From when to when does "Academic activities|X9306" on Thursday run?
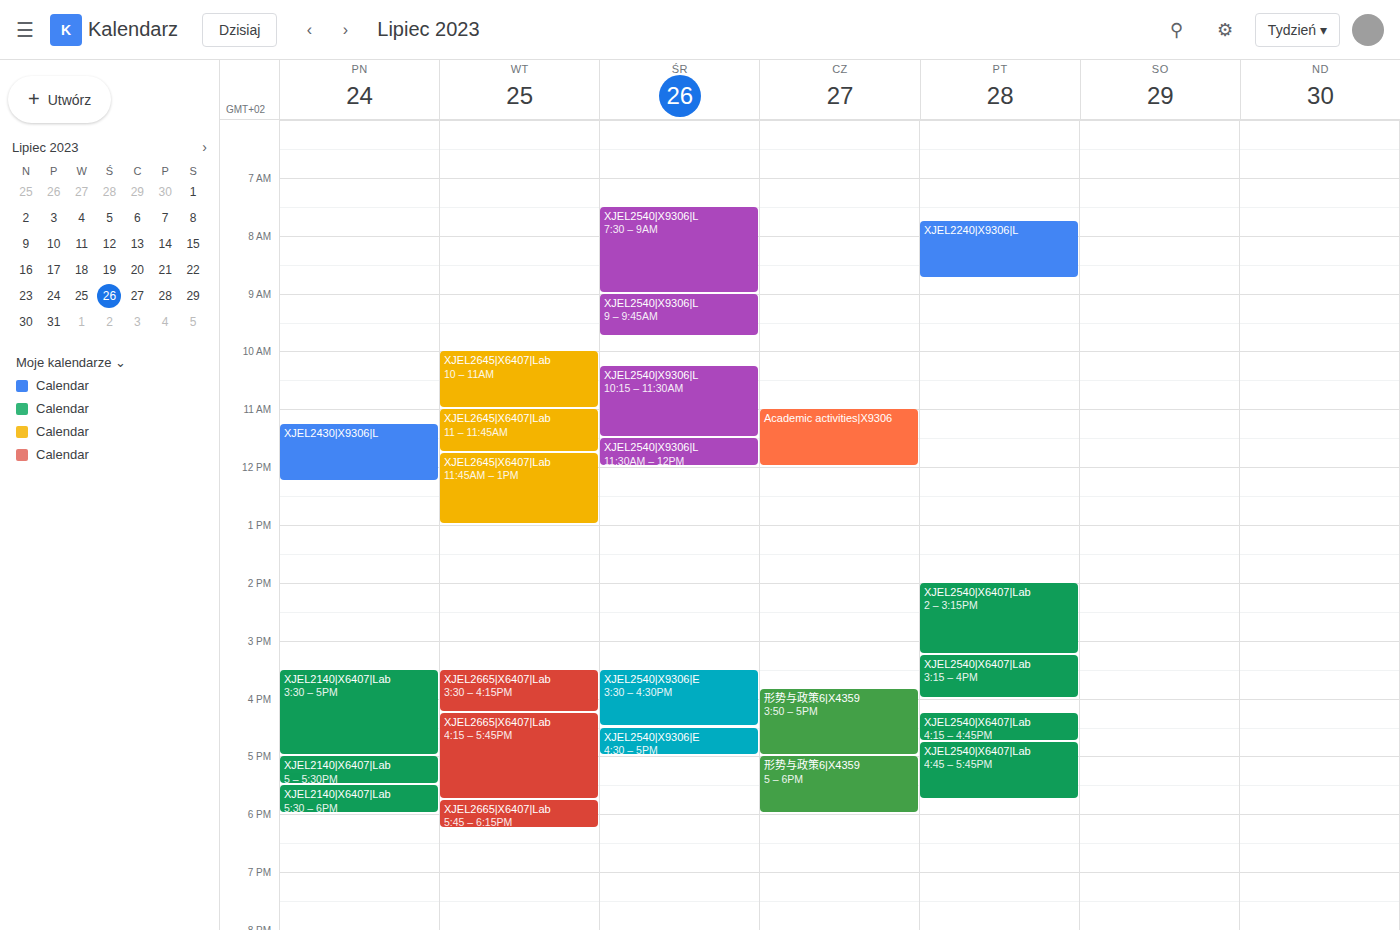
11:00 to 12:00